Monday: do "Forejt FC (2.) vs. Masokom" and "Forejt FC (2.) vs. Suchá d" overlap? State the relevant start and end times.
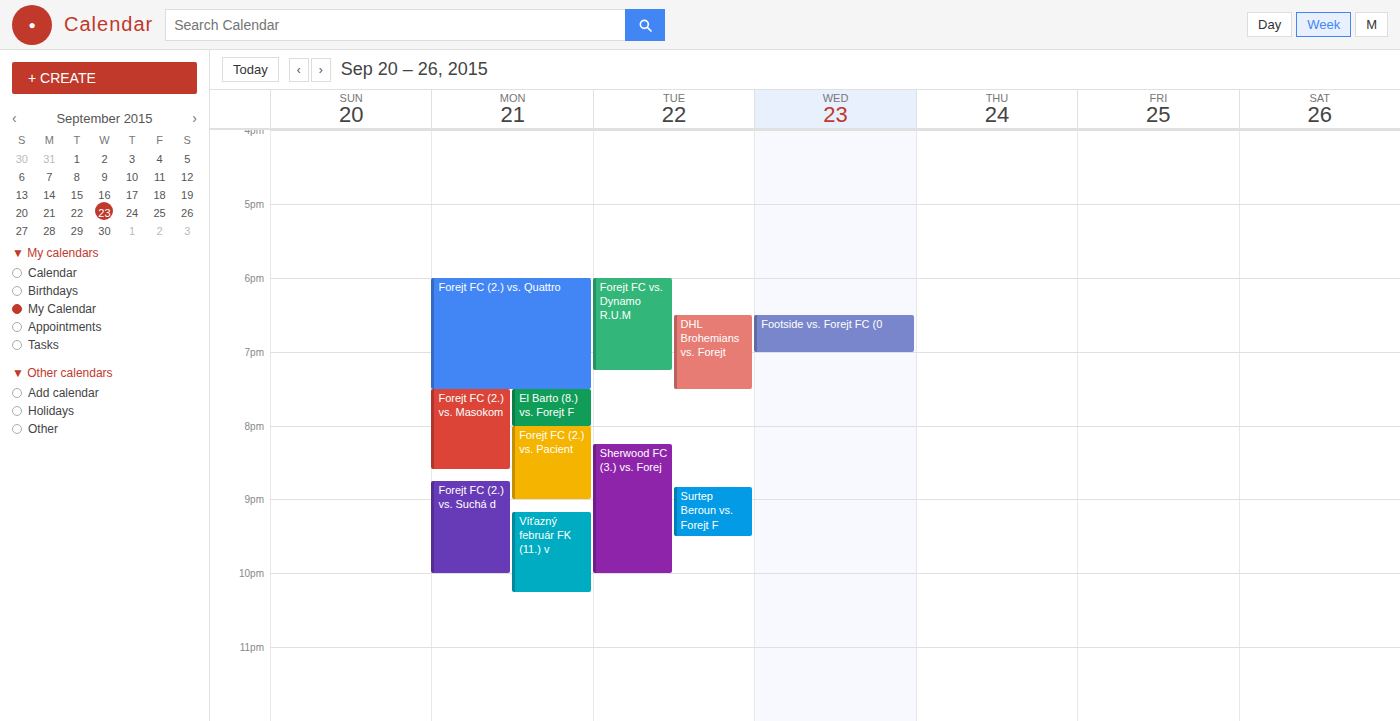
"Forejt FC (2.) vs. Masokom" ends at 8:35 PM and "Forejt FC (2.) vs. Suchá d" starts at 8:45 PM -- no overlap.